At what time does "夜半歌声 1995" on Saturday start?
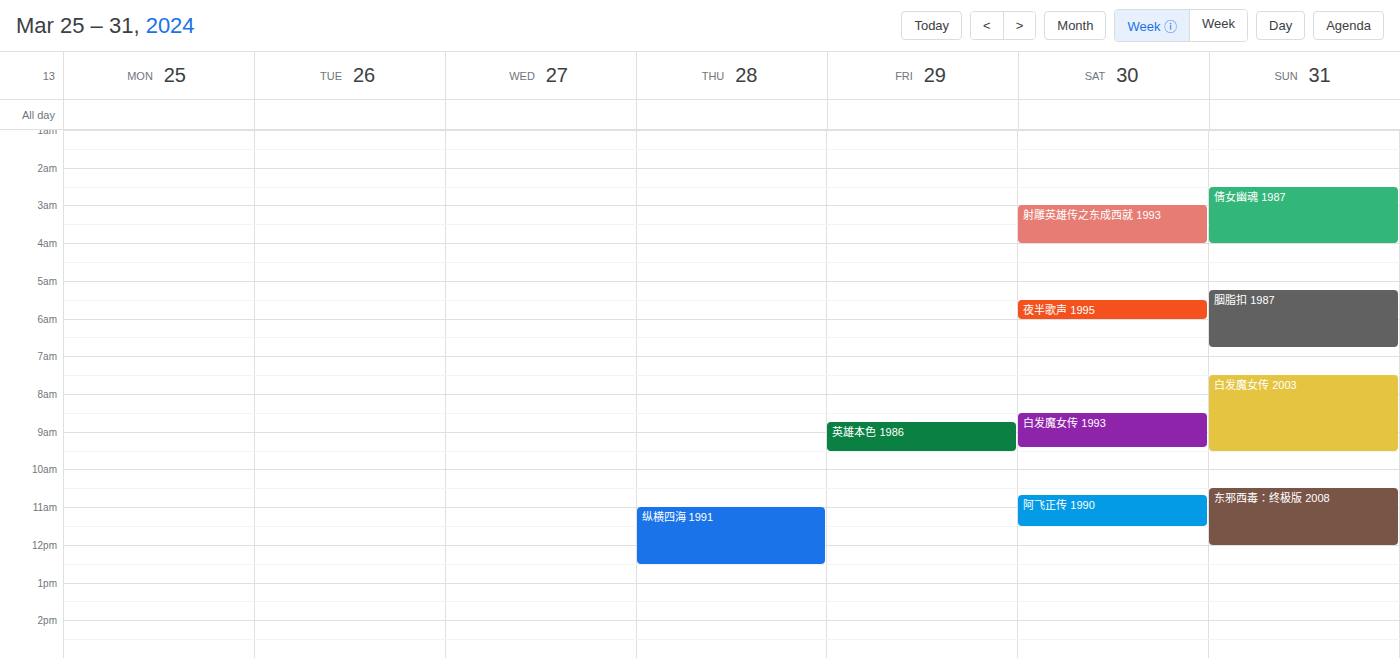
05:30